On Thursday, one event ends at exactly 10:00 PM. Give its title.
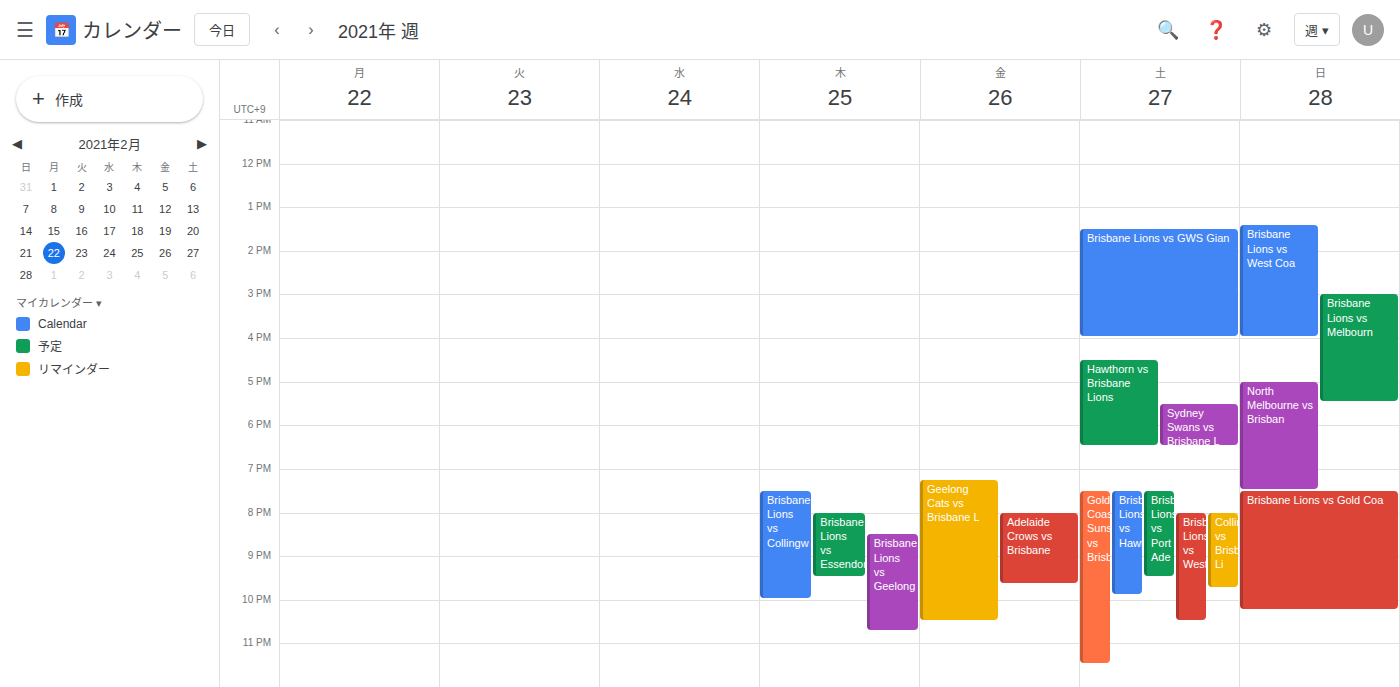
"Brisbane Lions vs Collingw"